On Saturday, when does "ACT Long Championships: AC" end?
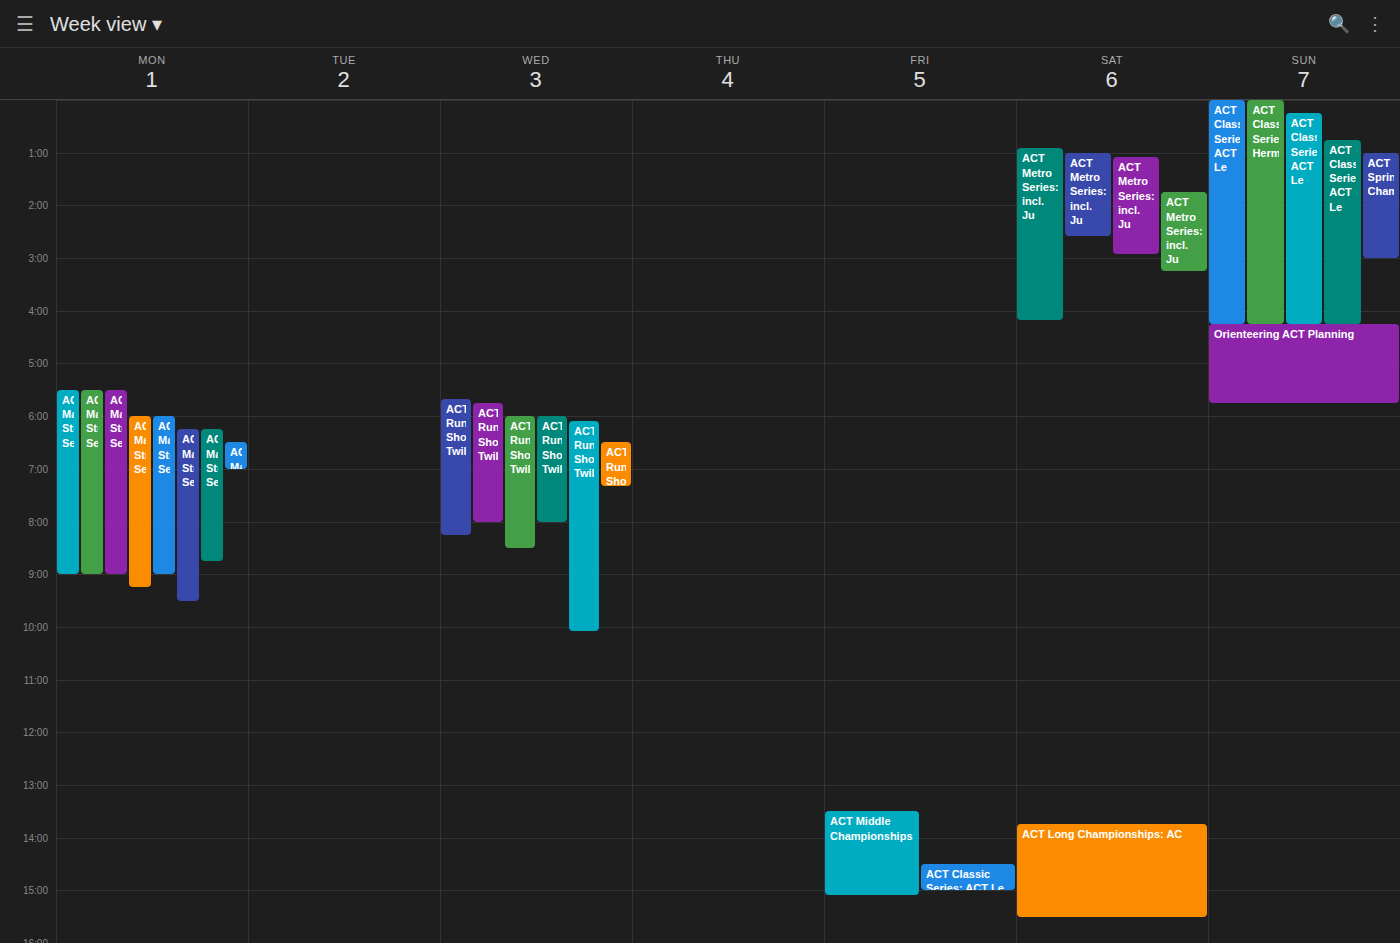
3:30 PM